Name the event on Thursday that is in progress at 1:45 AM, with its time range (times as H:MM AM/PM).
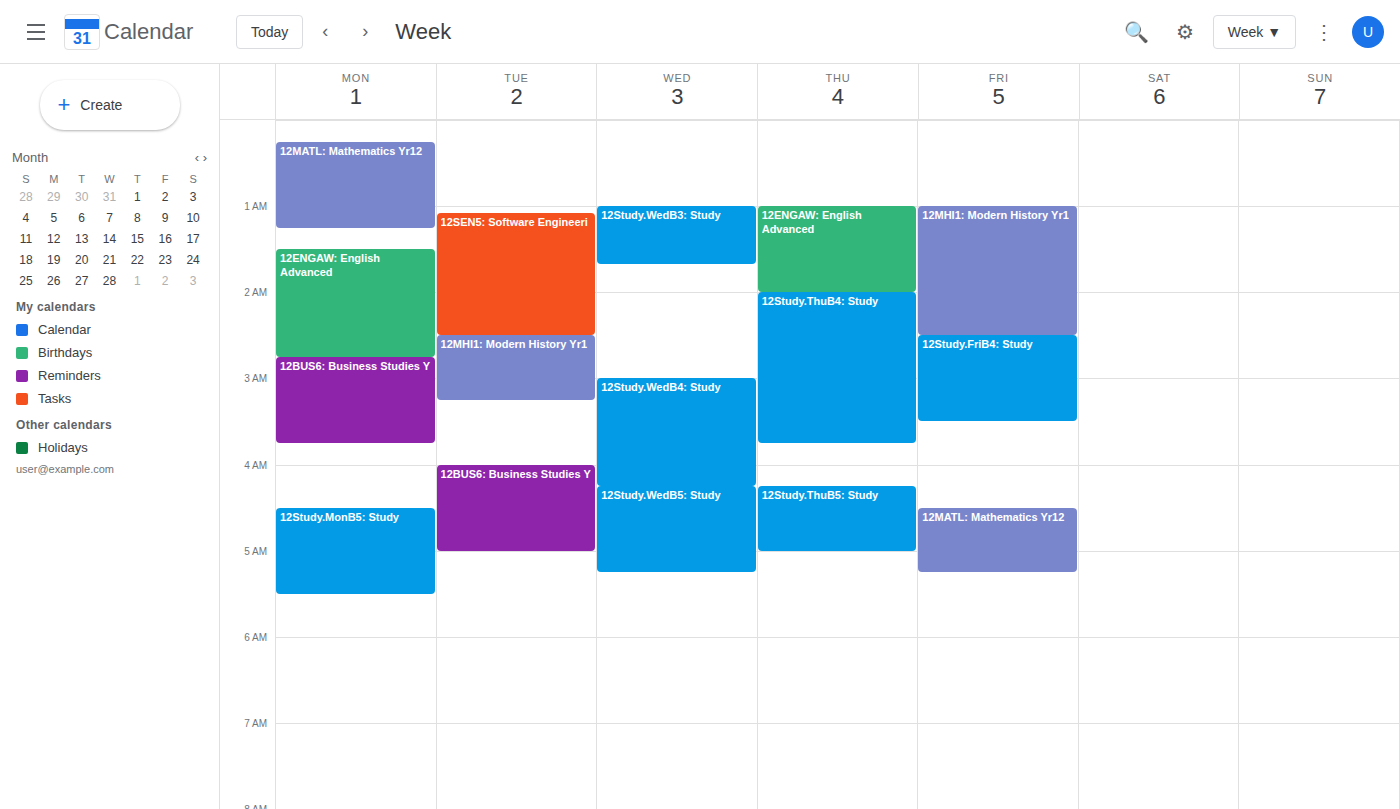
"12ENGAW: English Advanced", 1:00 AM to 2:00 AM